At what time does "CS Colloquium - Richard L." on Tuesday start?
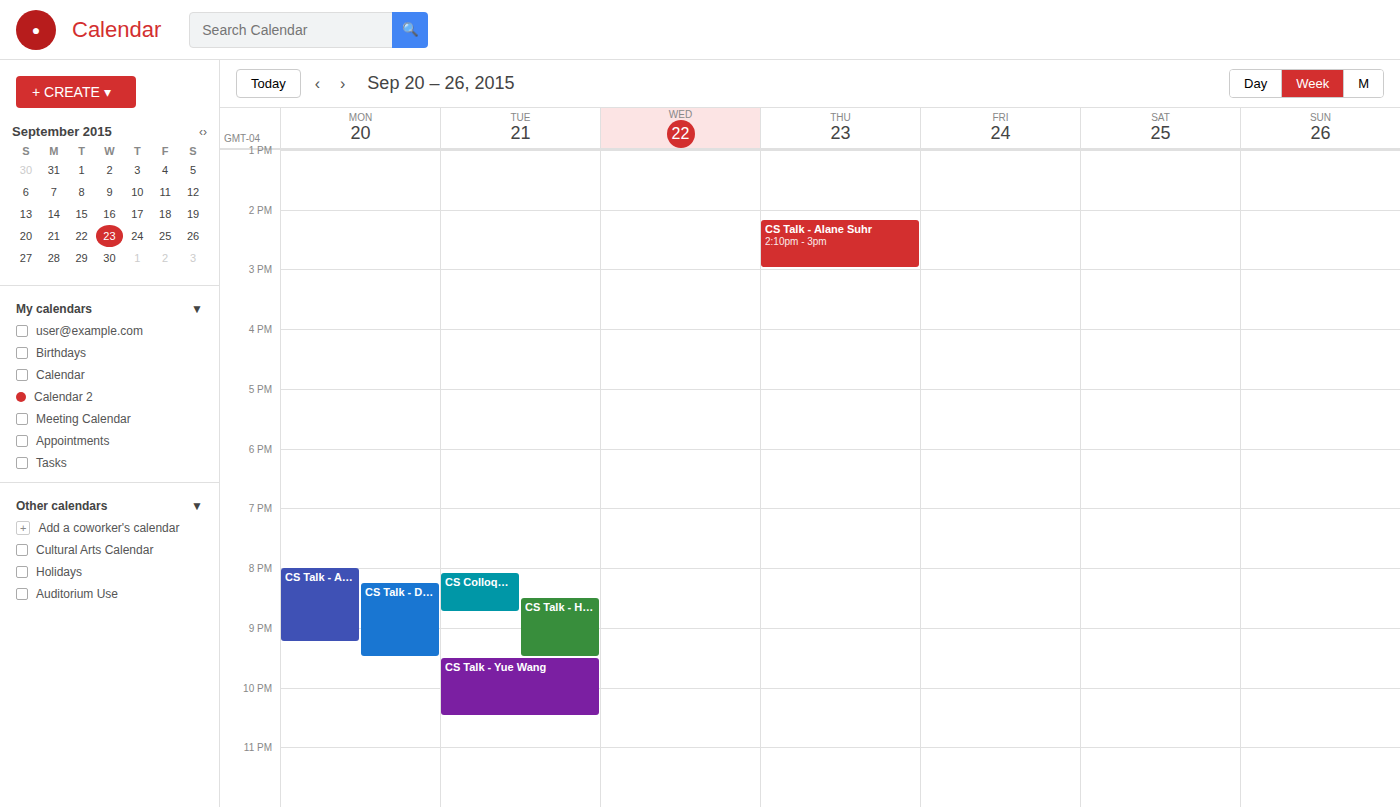
20:05